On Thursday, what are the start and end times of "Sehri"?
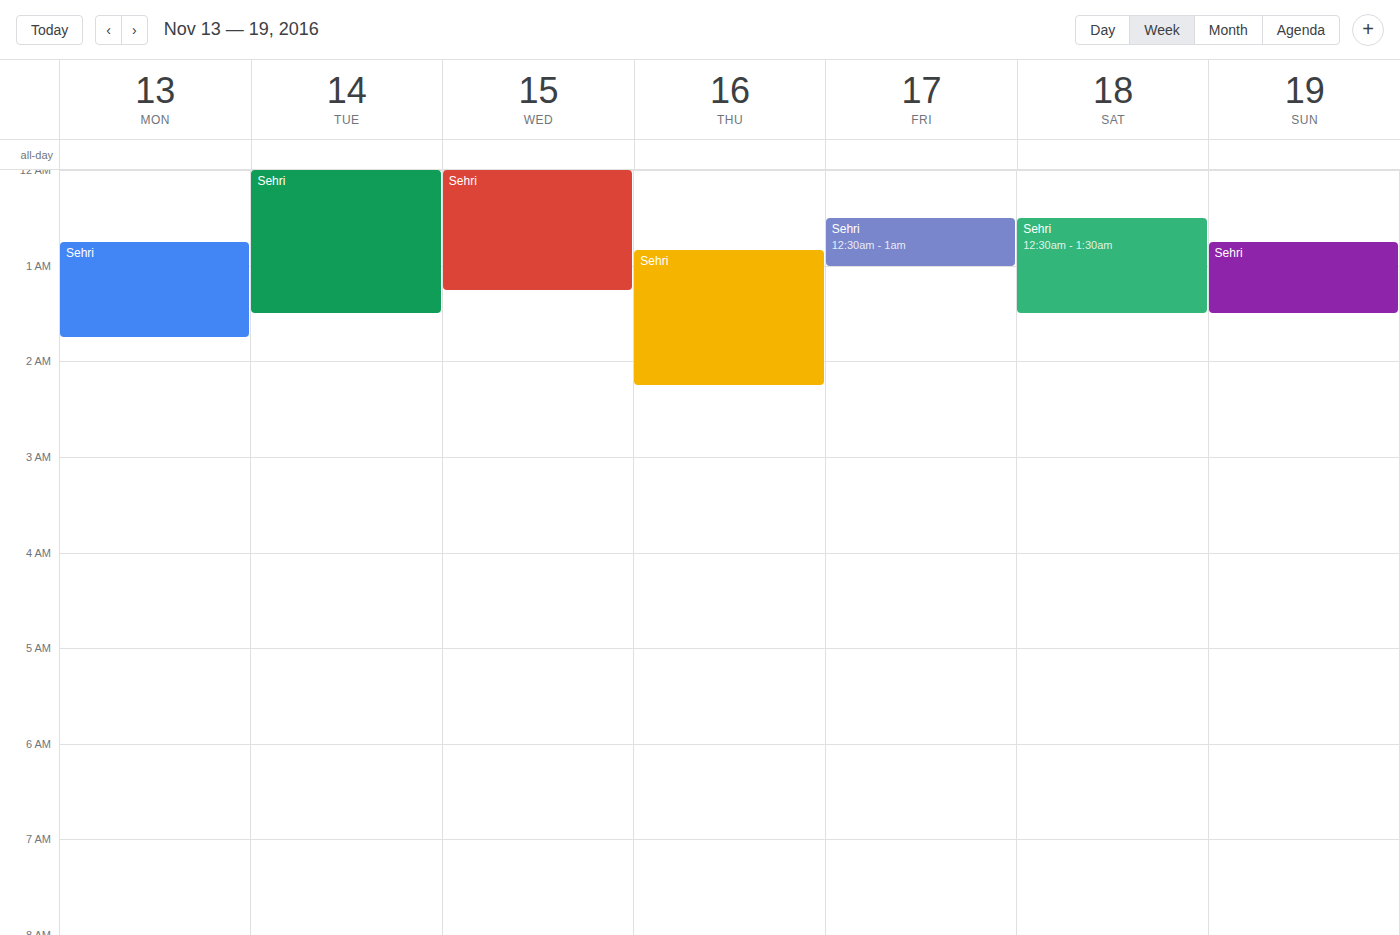
12:50 AM to 2:15 AM